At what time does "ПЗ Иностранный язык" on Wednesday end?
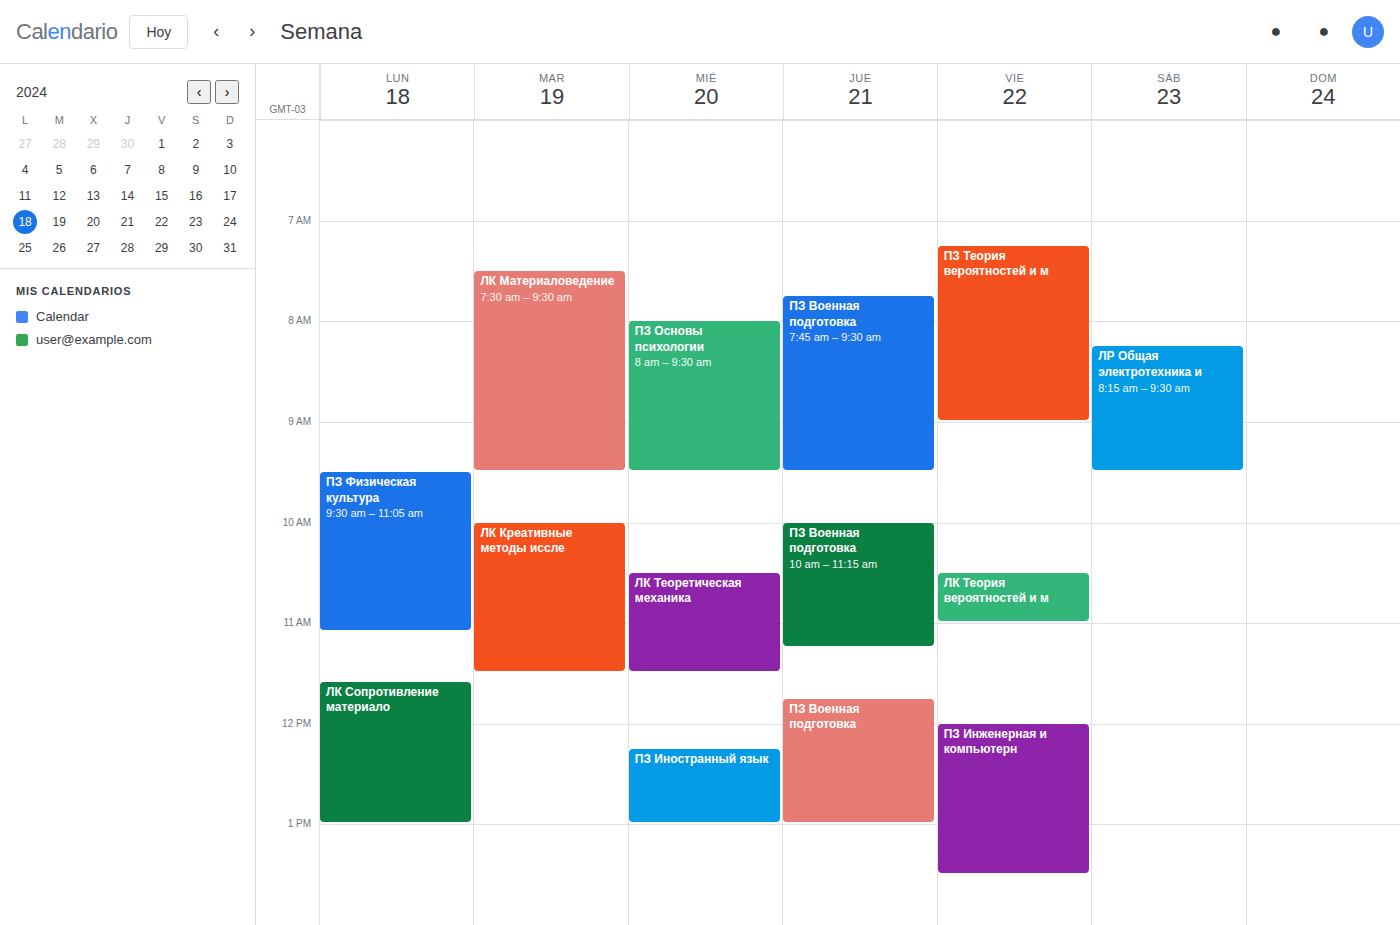
1:00 PM